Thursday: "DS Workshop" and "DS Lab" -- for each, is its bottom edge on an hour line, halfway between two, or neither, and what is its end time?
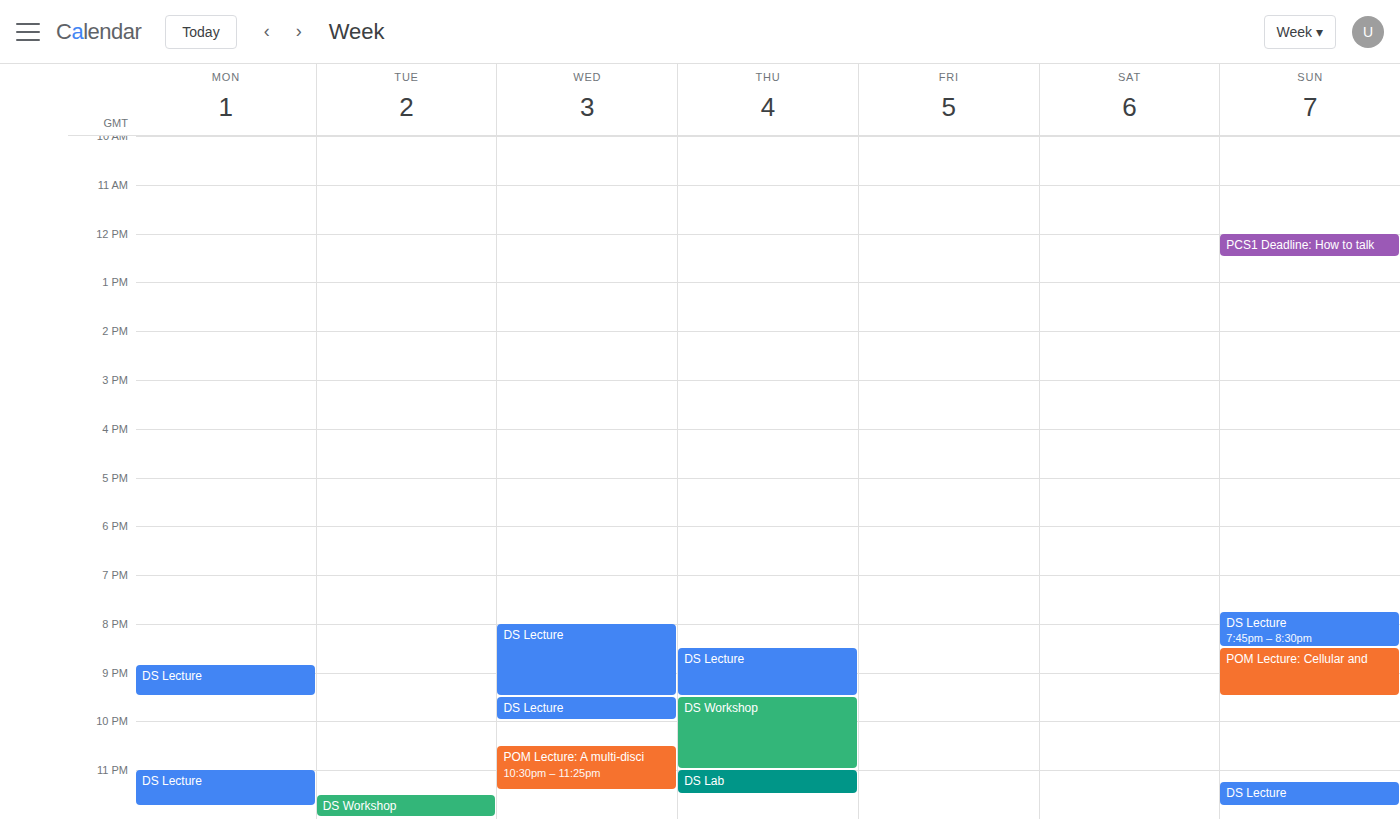
"DS Workshop": 11:00 PM, exactly on the 11 PM line. "DS Lab": 11:30 PM, halfway between the 11 PM and 12 AM lines.